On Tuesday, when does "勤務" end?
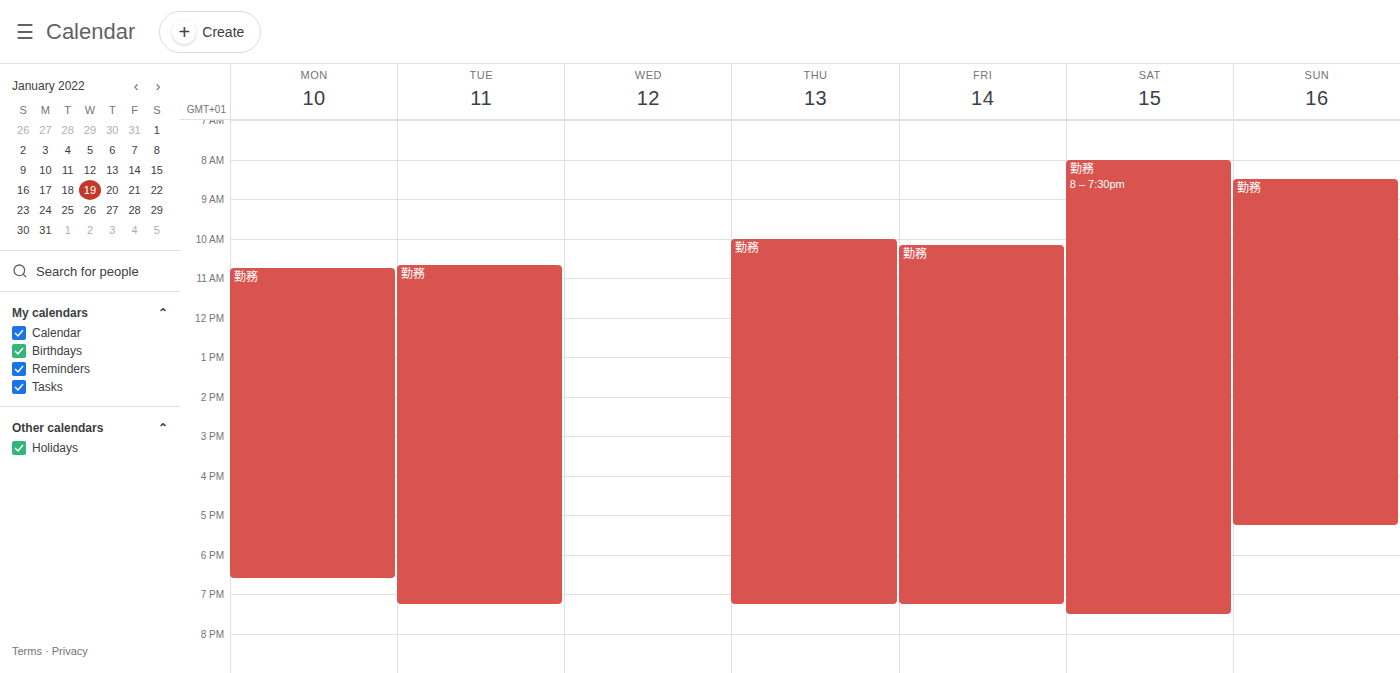
7:15 PM